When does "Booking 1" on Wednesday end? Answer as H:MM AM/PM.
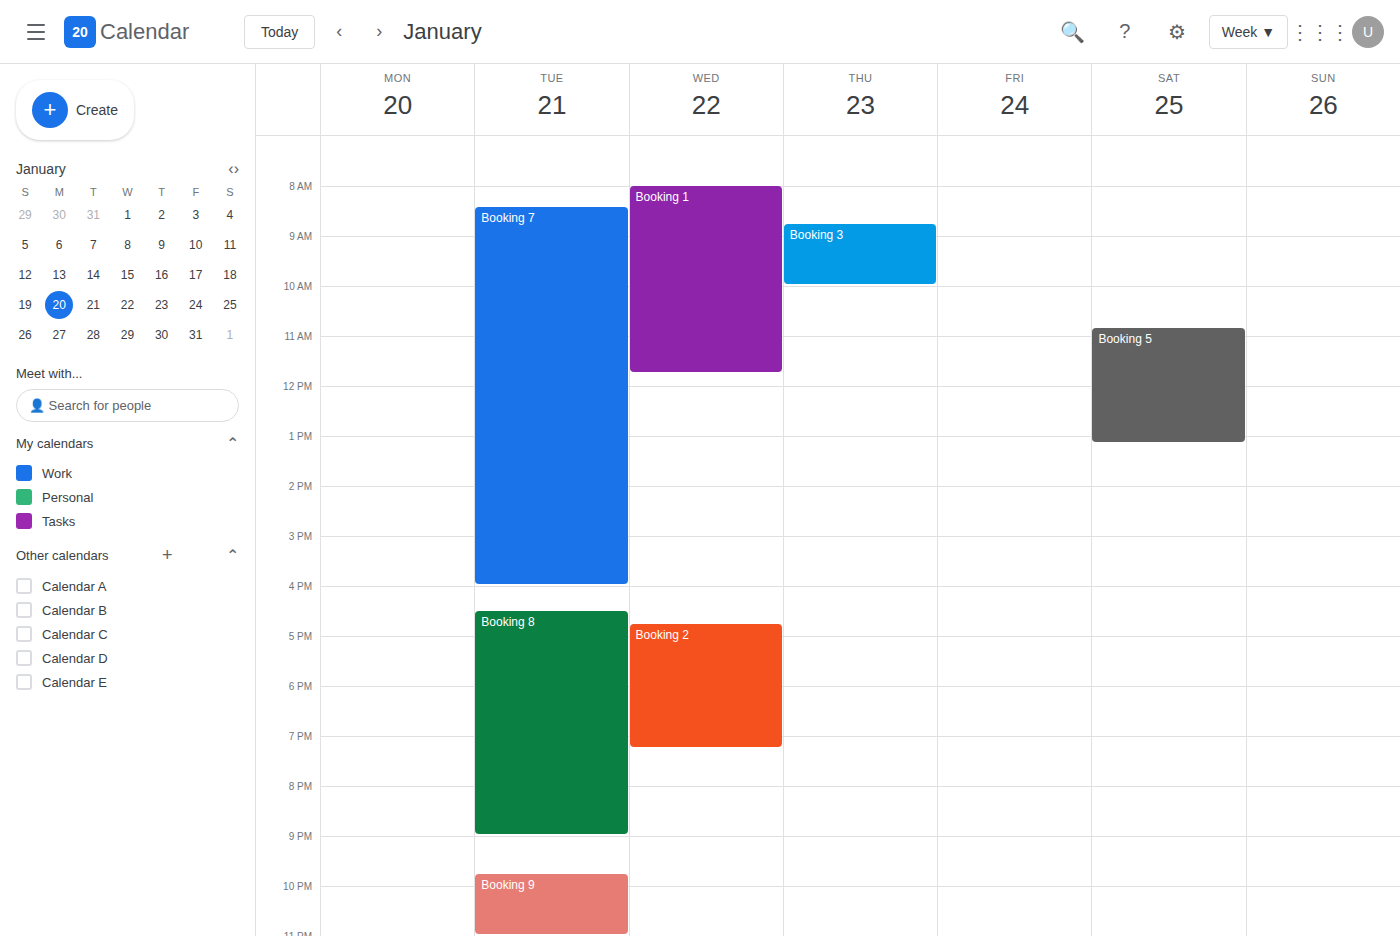
11:45 AM